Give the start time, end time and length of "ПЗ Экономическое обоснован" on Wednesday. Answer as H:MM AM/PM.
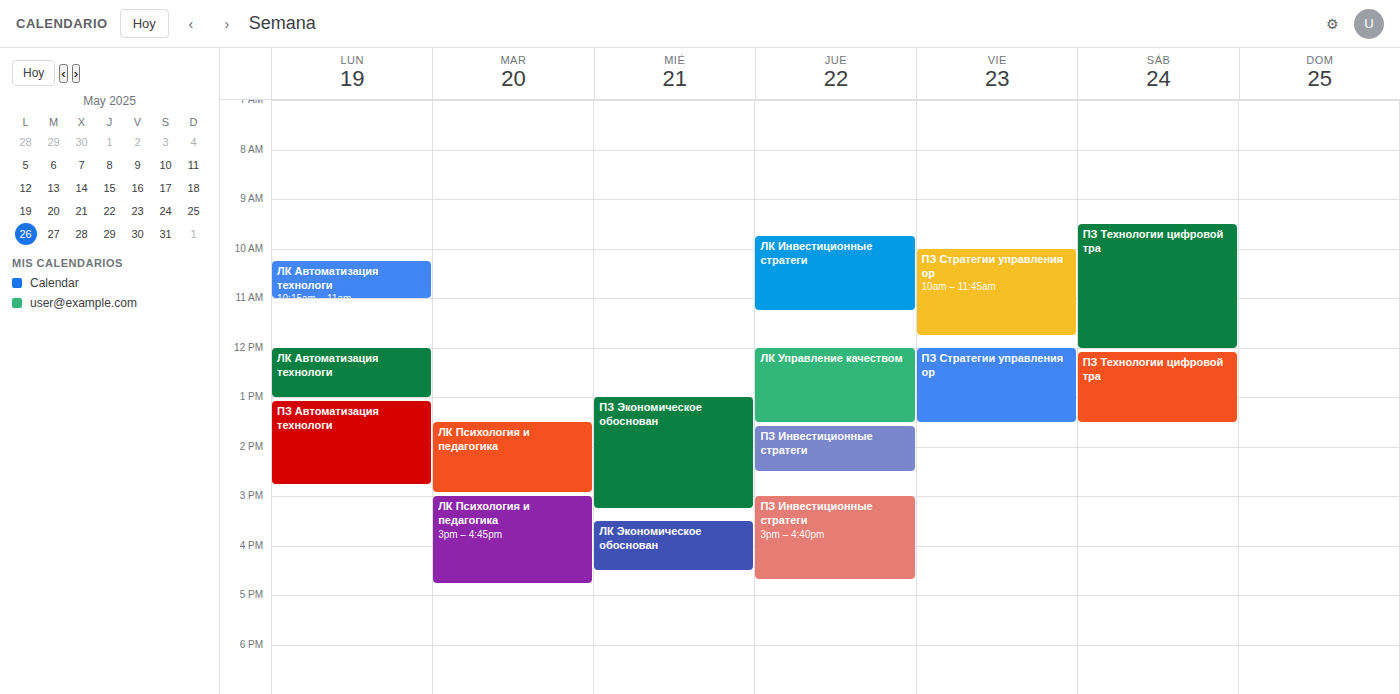
1:00 PM to 3:15 PM, 2 hours 15 minutes